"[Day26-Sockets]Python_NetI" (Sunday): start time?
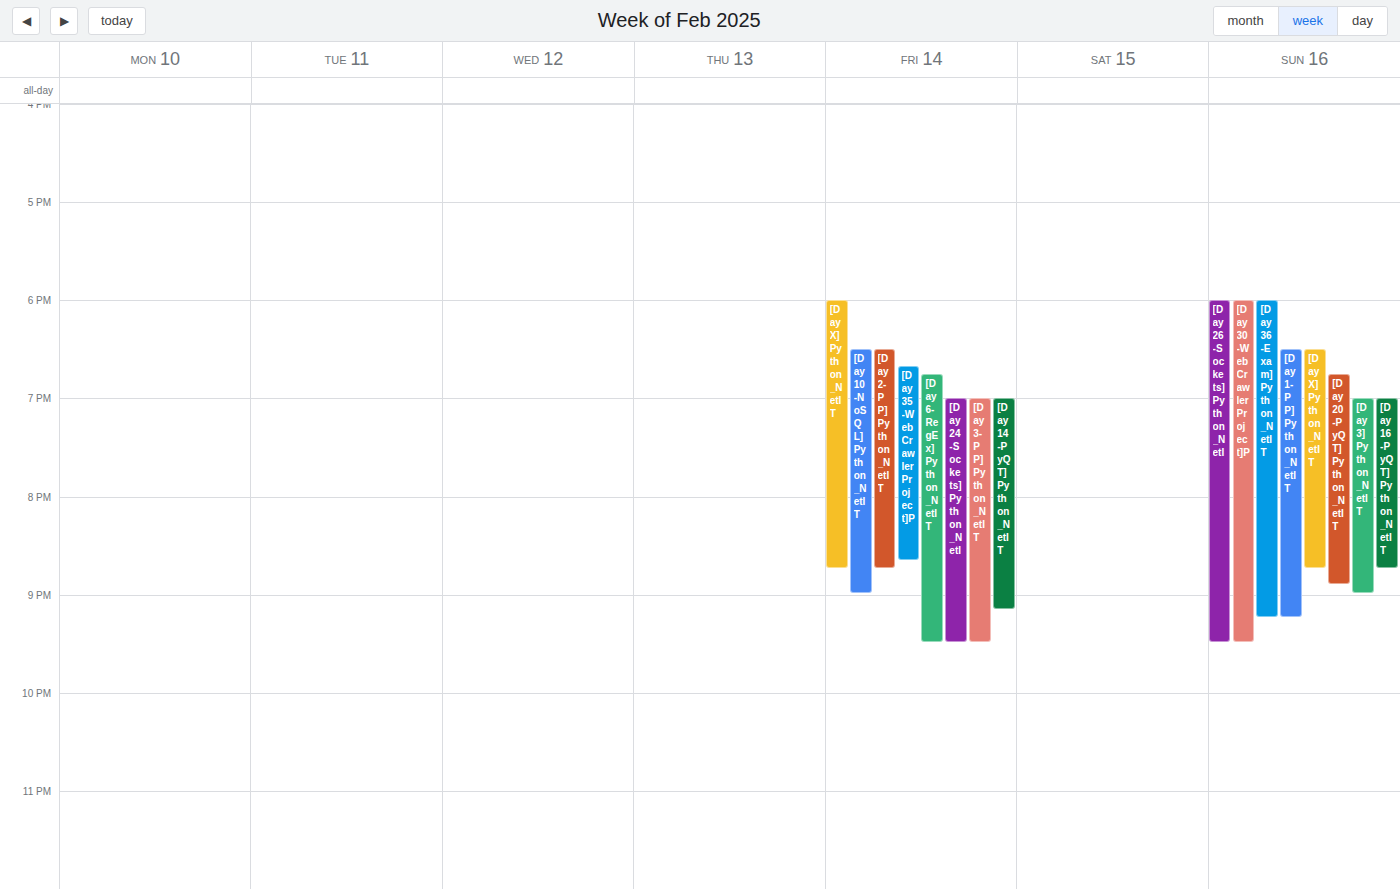
6:00 PM